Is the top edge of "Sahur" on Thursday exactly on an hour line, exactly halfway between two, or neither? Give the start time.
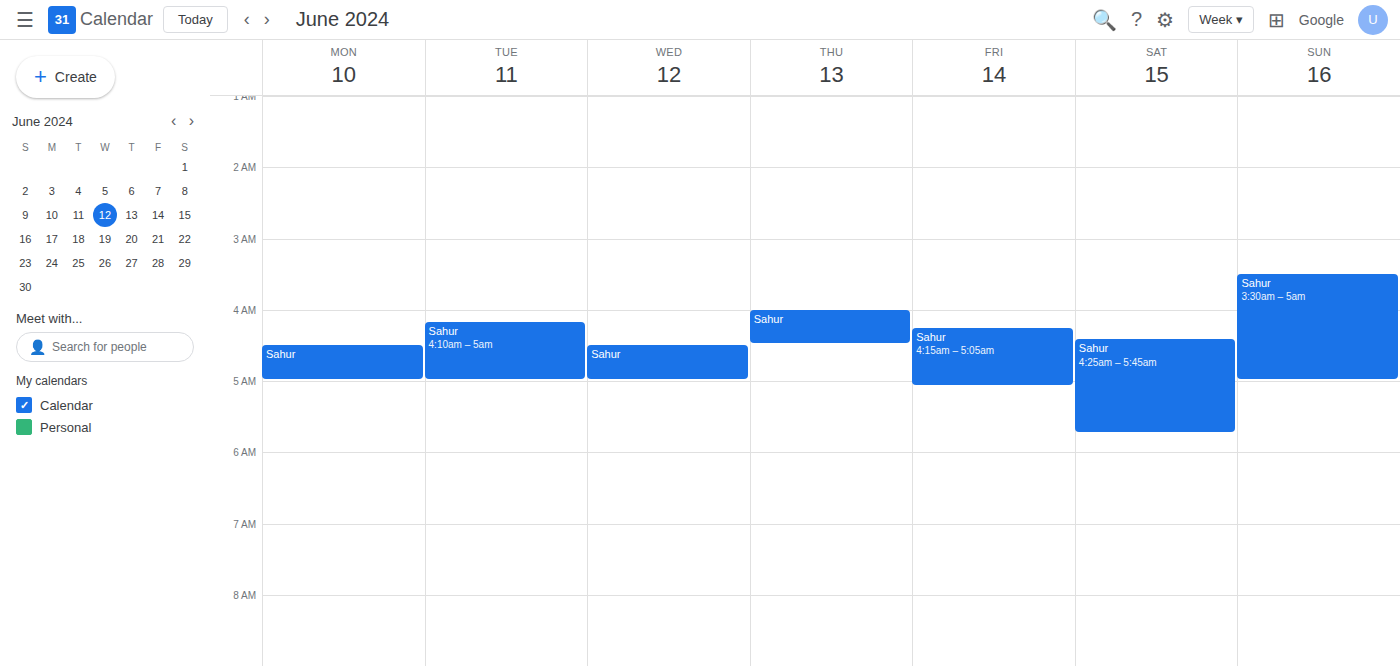
4:00 AM -- exactly on the 4 AM line.